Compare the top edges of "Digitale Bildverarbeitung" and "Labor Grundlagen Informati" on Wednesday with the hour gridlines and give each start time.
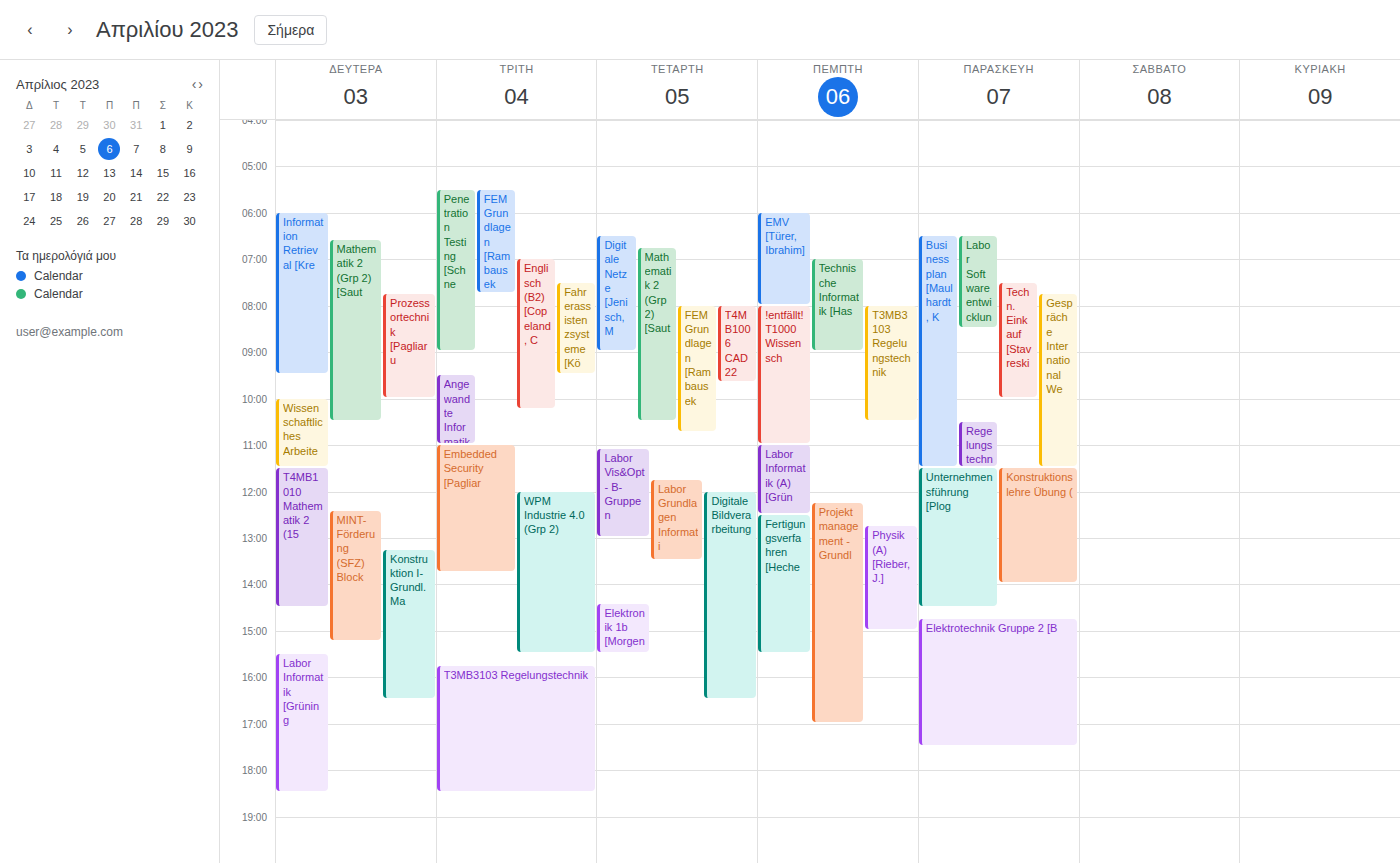
"Digitale Bildverarbeitung": 12:00 PM, exactly on the 12 PM line. "Labor Grundlagen Informati": 11:45 AM, neither: three quarters of the way from the 11 AM line to the 12 PM line.